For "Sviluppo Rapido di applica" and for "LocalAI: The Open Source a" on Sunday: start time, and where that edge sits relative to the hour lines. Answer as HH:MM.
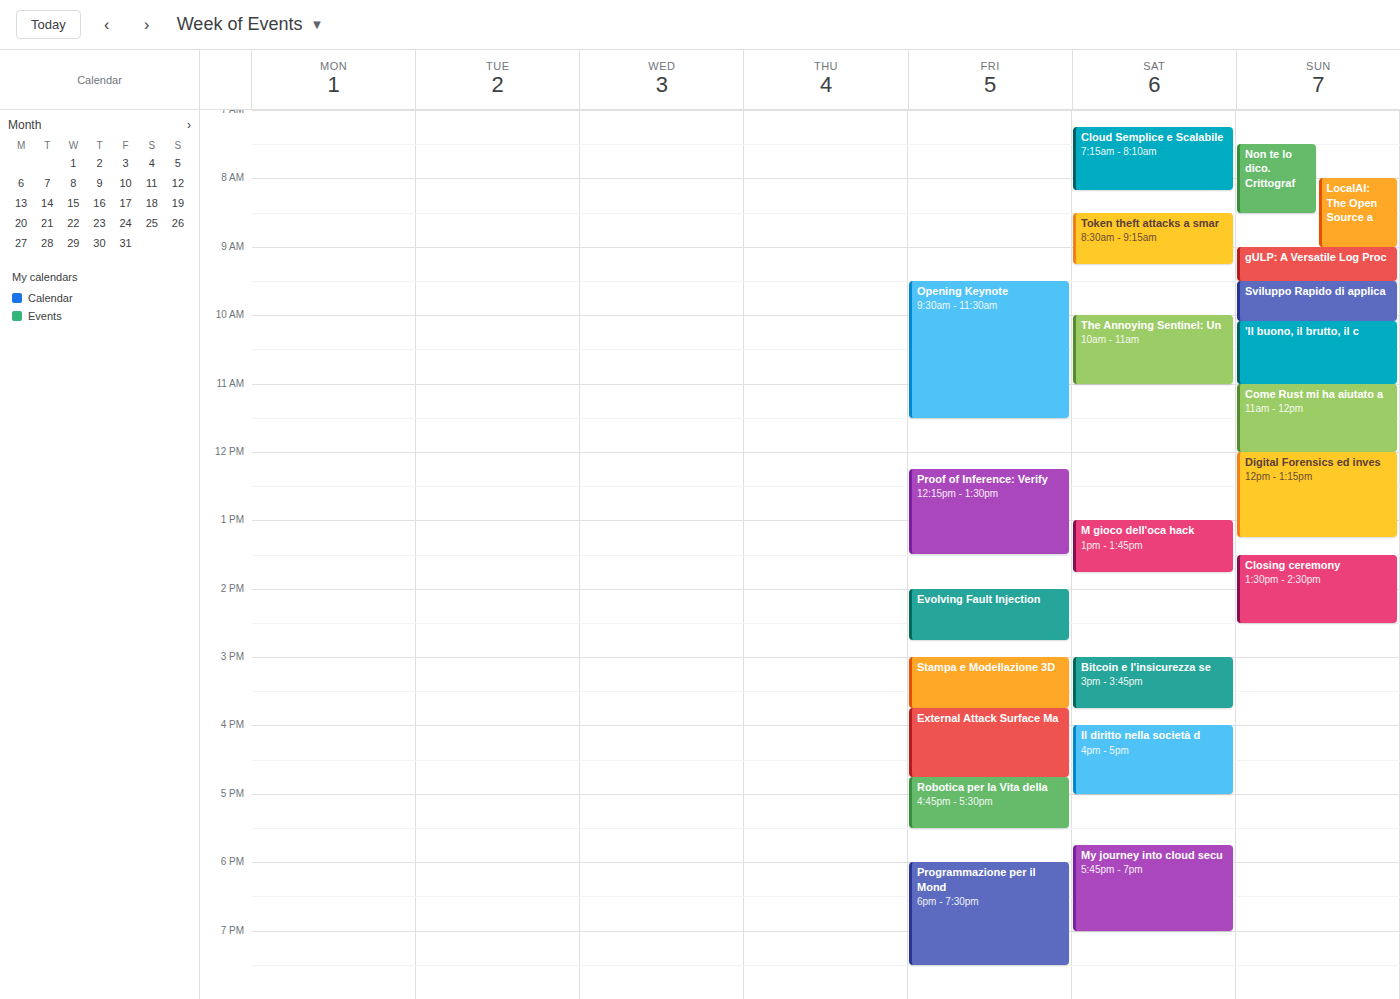
"Sviluppo Rapido di applica": 09:30, halfway between the 09:00 and 10:00 lines. "LocalAI: The Open Source a": 08:00, exactly on the 08:00 line.